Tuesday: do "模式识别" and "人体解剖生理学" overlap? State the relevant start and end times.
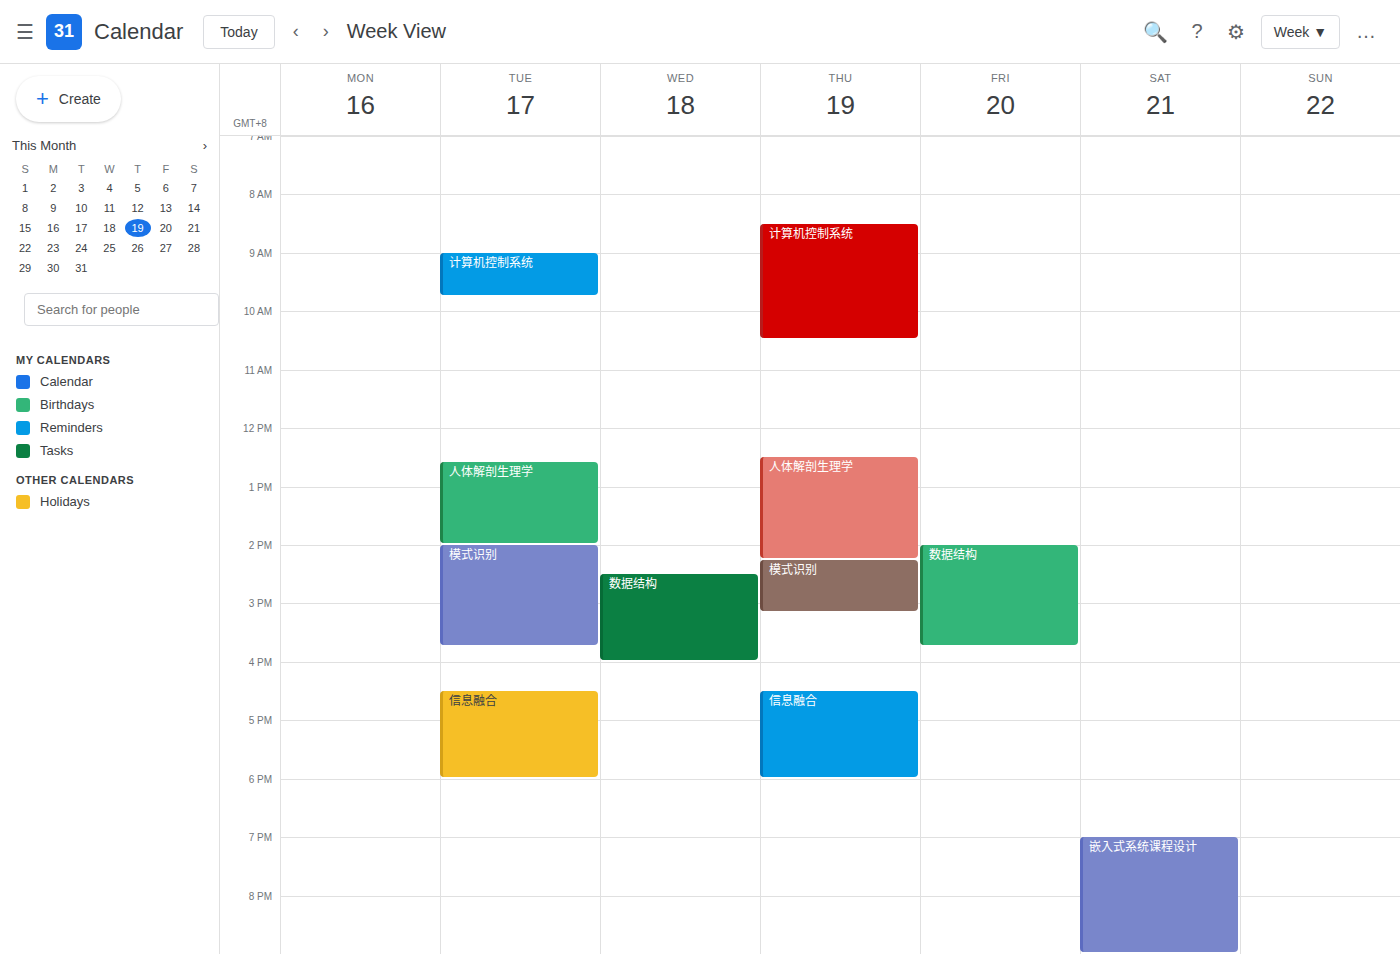
"人体解剖生理学" ends at 2:00 PM, exactly when "模式识别" starts -- they touch but do not overlap.